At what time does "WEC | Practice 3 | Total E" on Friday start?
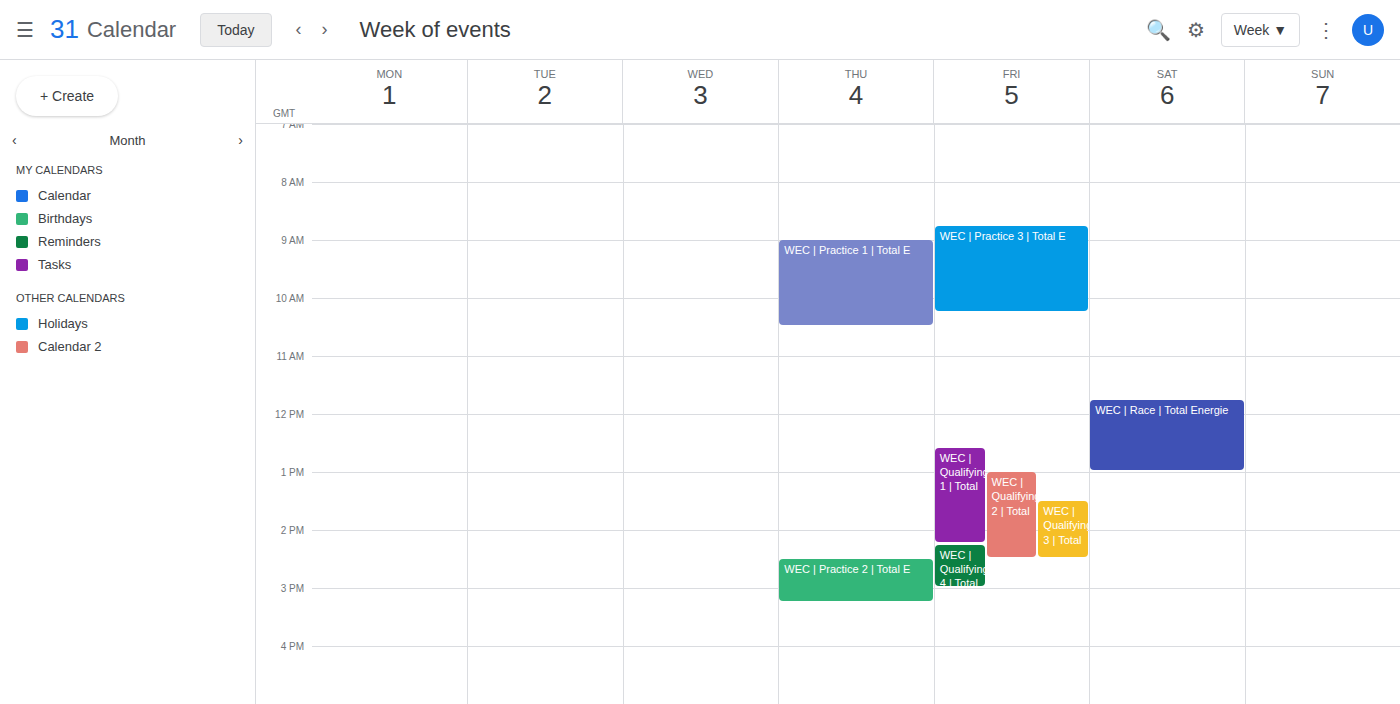
08:45